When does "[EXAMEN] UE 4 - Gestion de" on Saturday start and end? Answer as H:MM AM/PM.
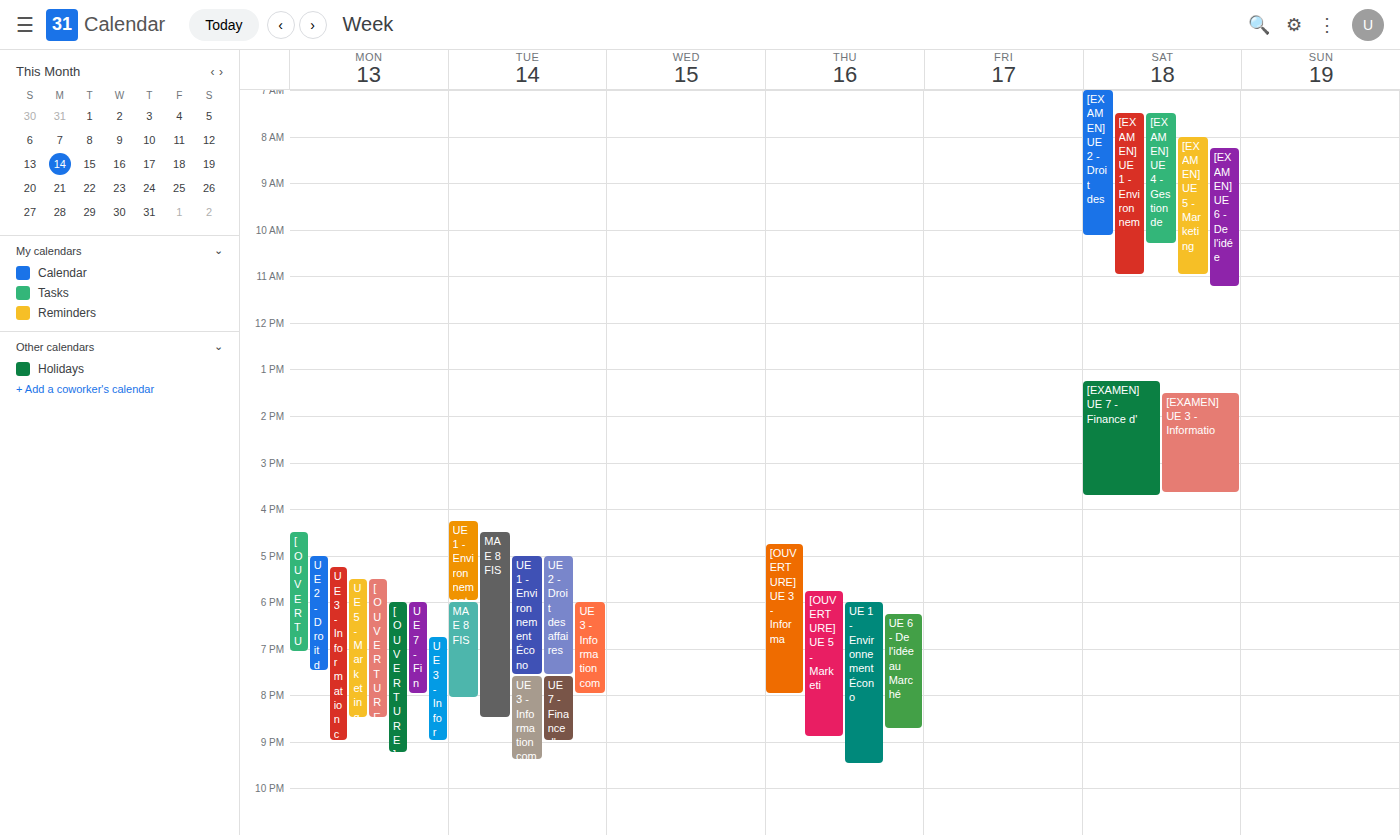
7:30 AM to 10:20 AM